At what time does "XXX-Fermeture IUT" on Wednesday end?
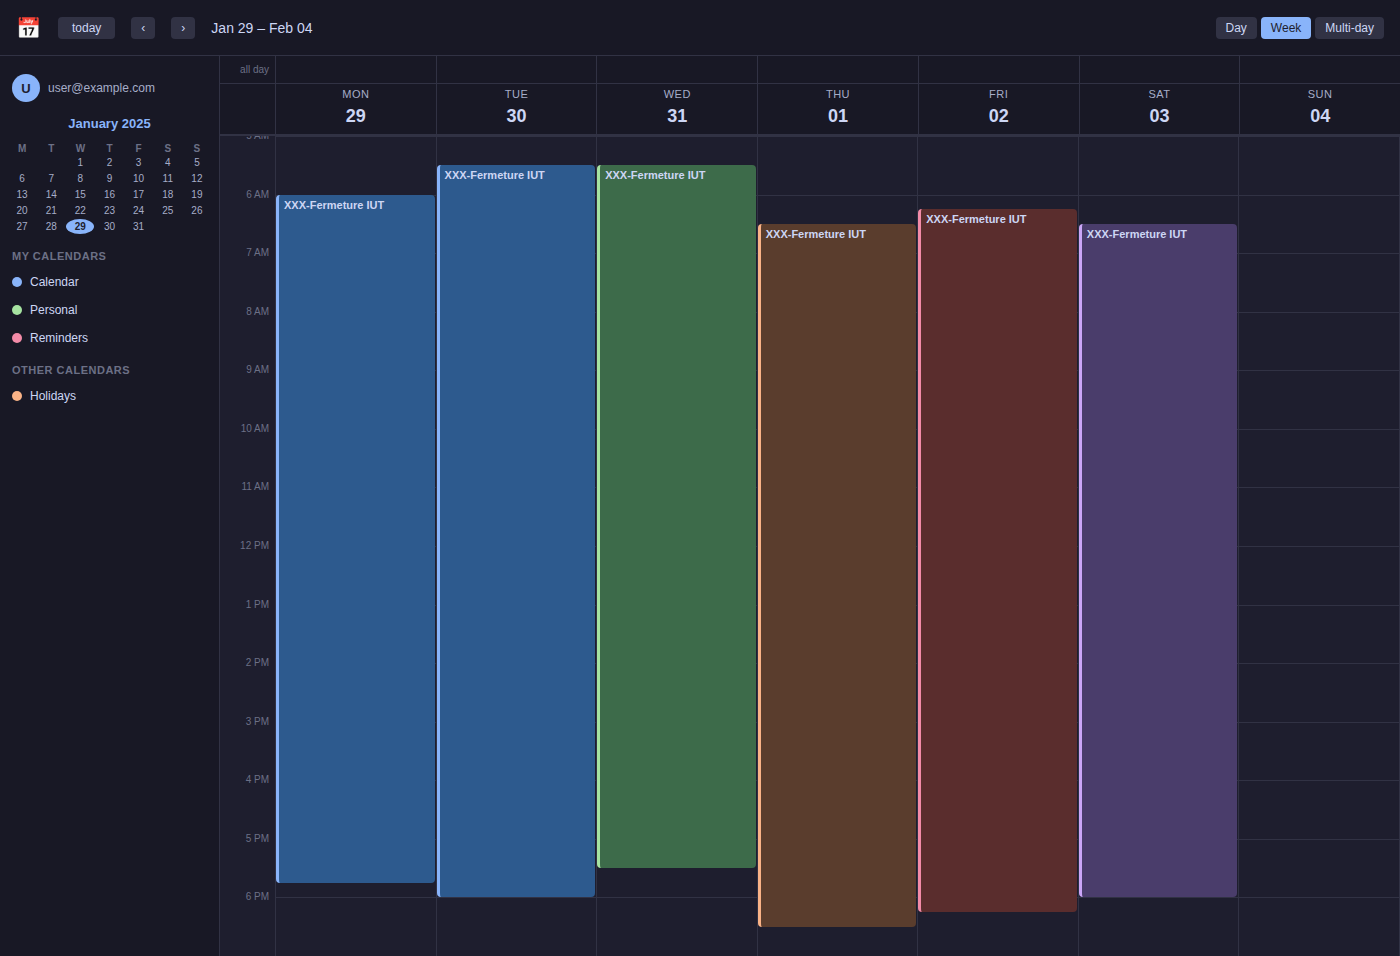
17:30